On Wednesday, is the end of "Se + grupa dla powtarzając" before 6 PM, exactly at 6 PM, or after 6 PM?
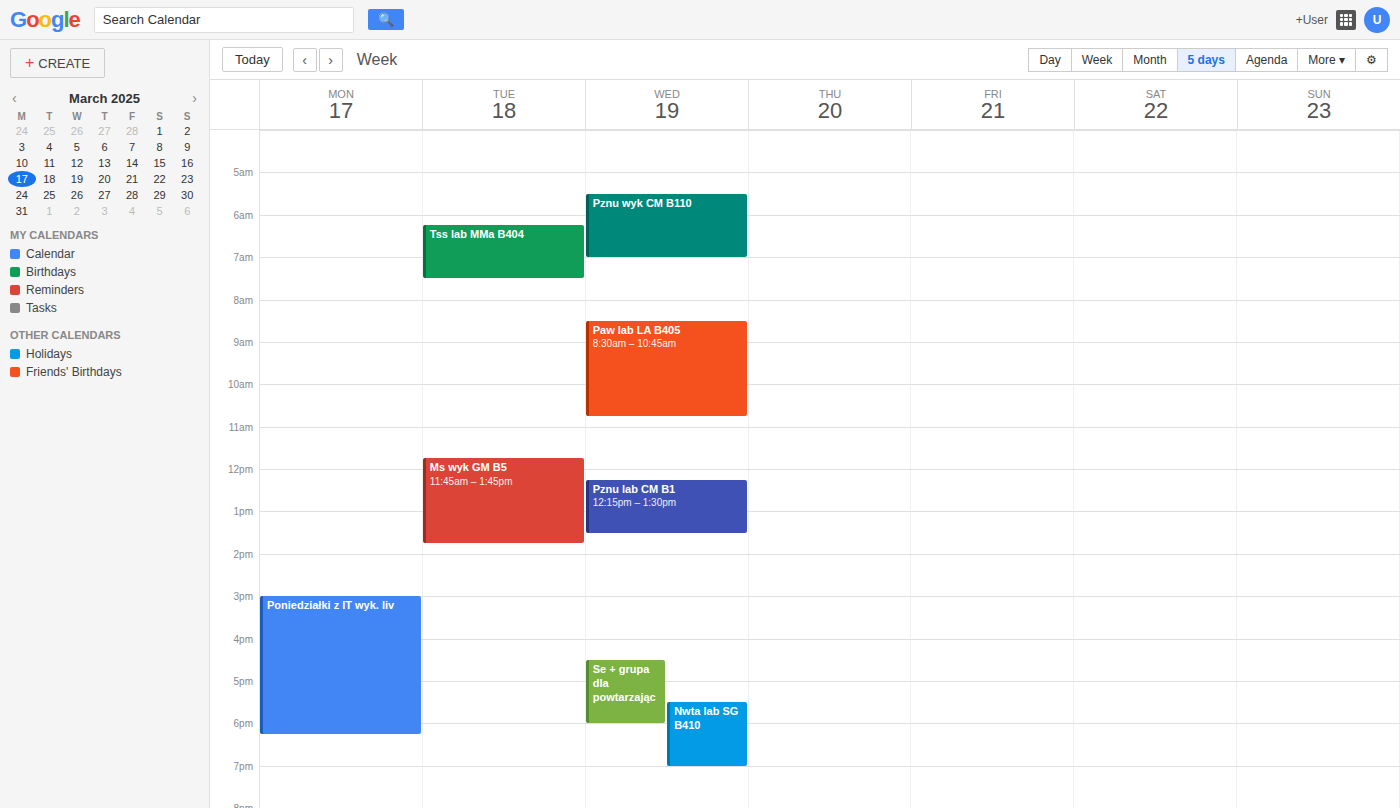
6:00 PM -- exactly at 6 PM, on the 6 PM line.